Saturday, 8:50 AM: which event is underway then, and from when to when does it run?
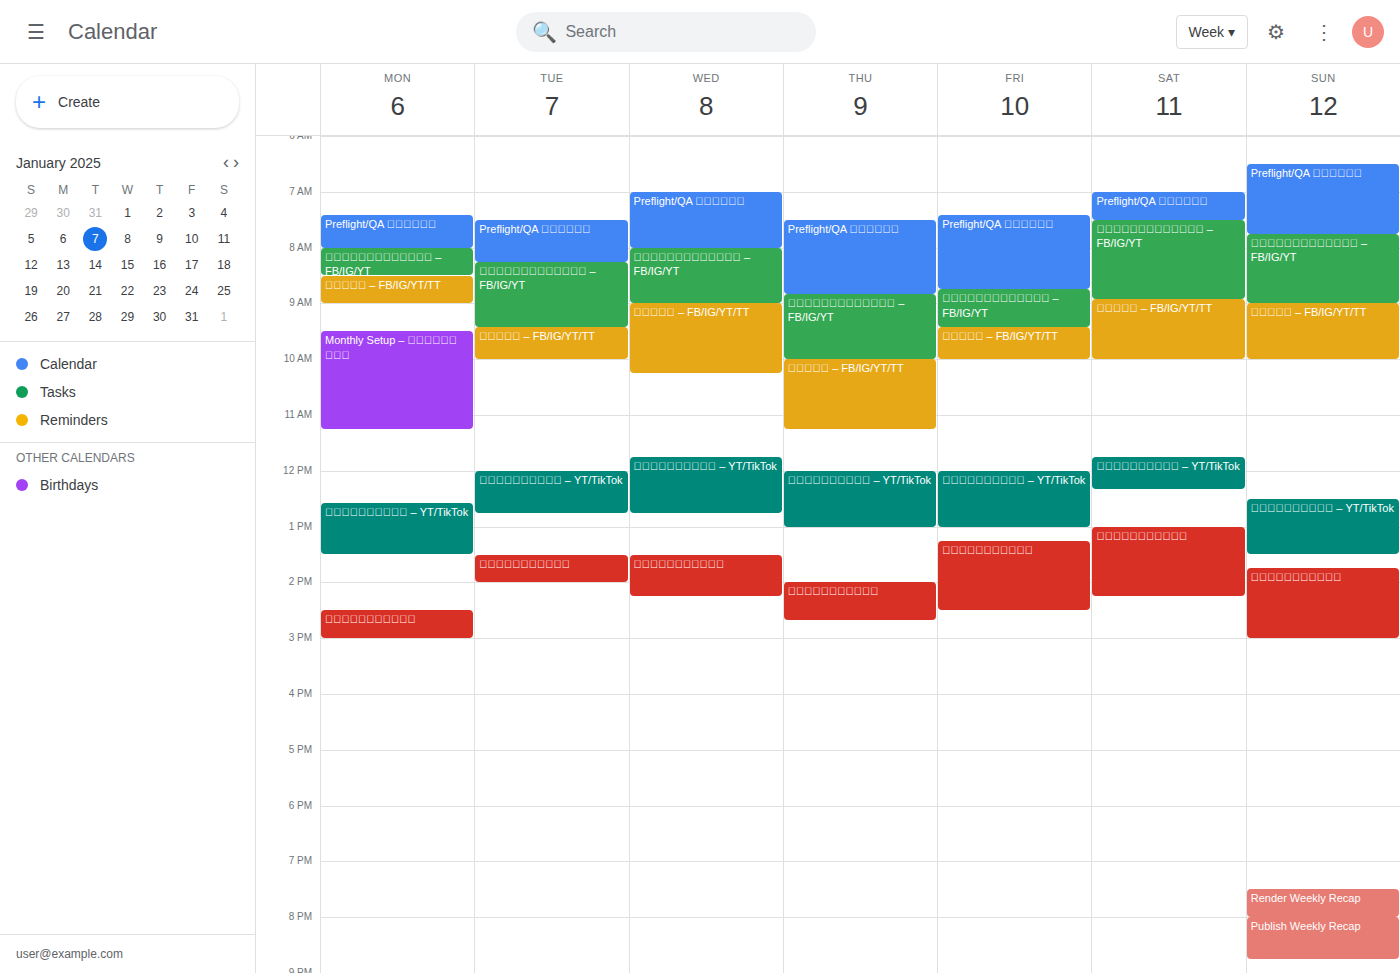
"ทักทายยามเช้า – FB/IG/YT", 7:30 AM to 8:55 AM